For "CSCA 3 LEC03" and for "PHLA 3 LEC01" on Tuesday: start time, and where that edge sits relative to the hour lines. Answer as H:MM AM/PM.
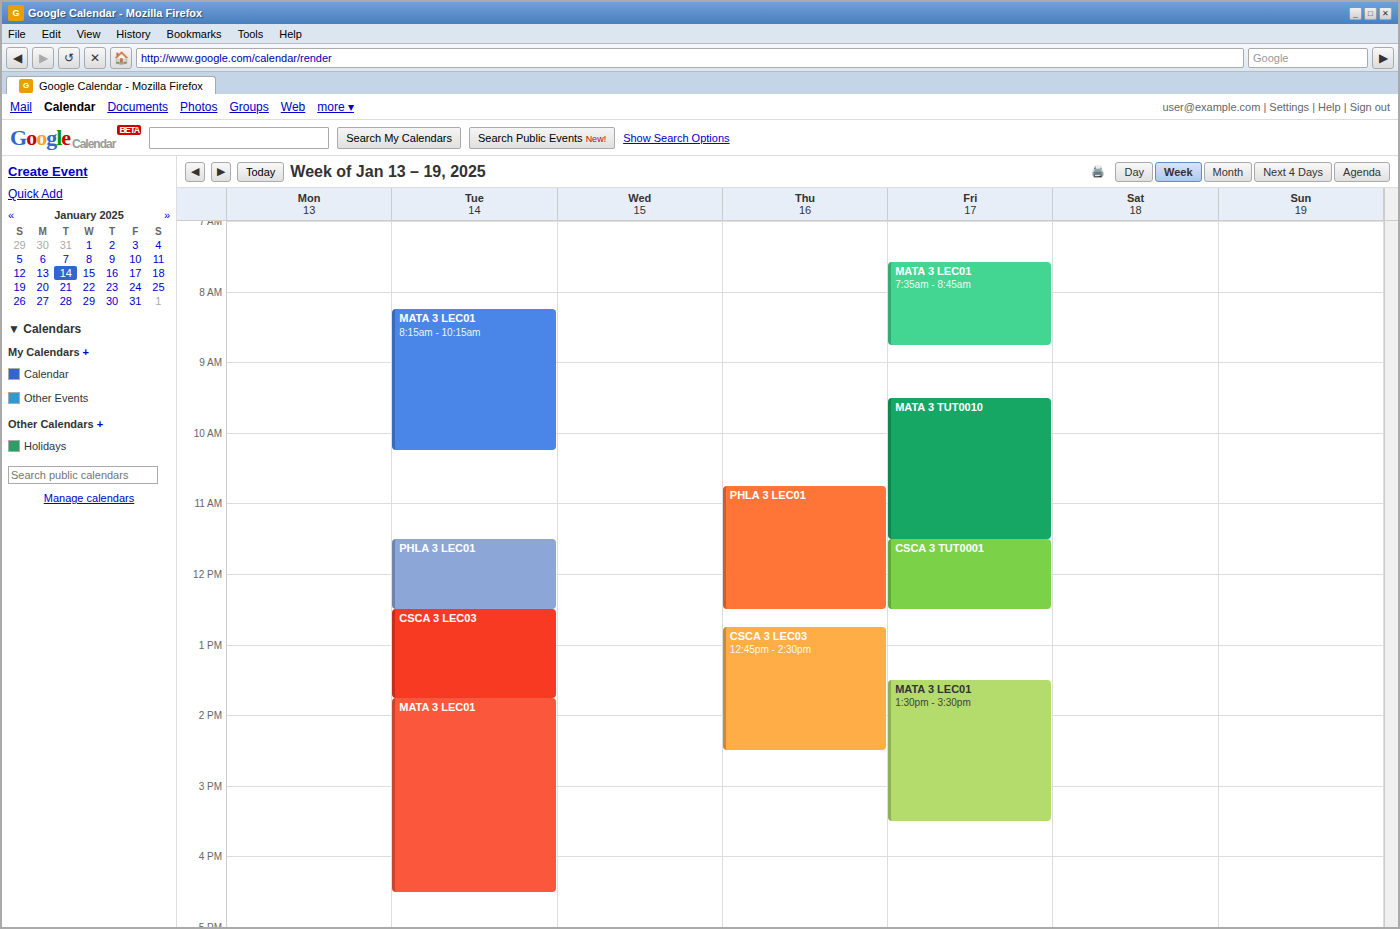
"CSCA 3 LEC03": 12:30 PM, halfway between the 12 PM and 1 PM lines. "PHLA 3 LEC01": 11:30 AM, halfway between the 11 AM and 12 PM lines.